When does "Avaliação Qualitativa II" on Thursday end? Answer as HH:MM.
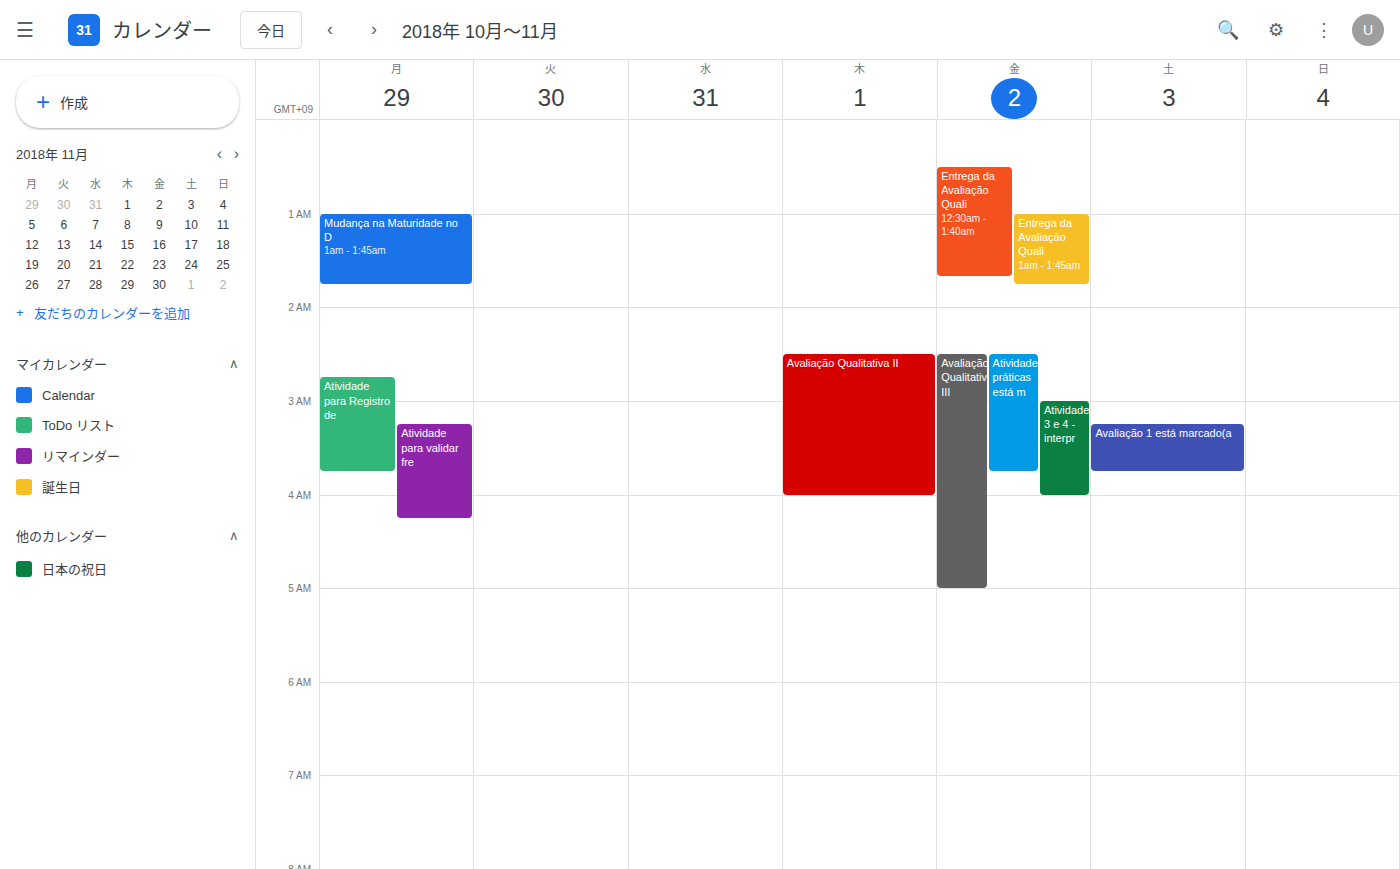
04:00